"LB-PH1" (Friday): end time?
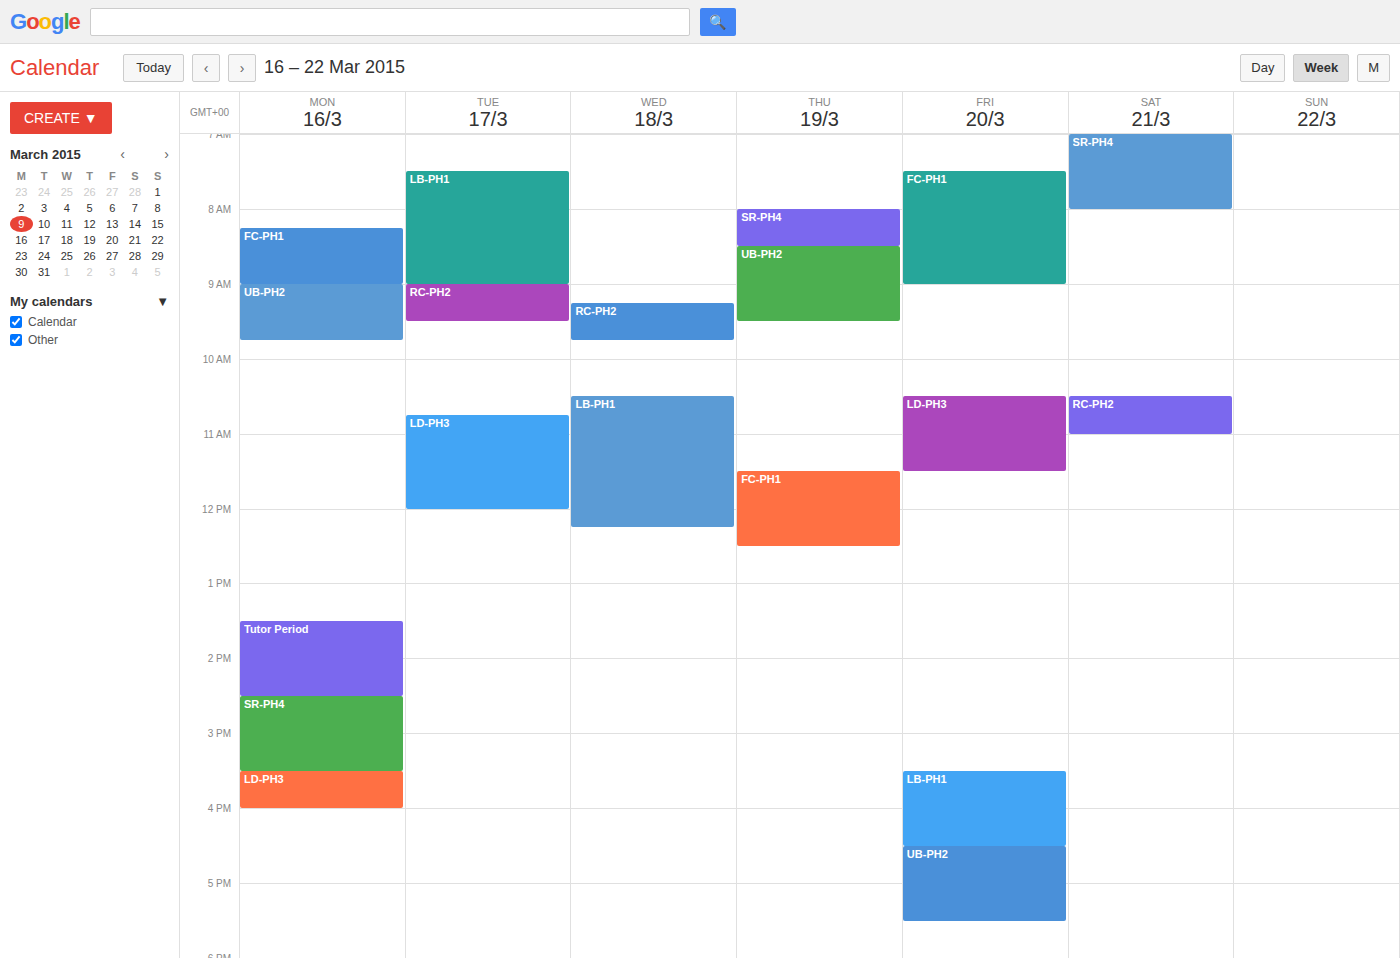
4:30 PM